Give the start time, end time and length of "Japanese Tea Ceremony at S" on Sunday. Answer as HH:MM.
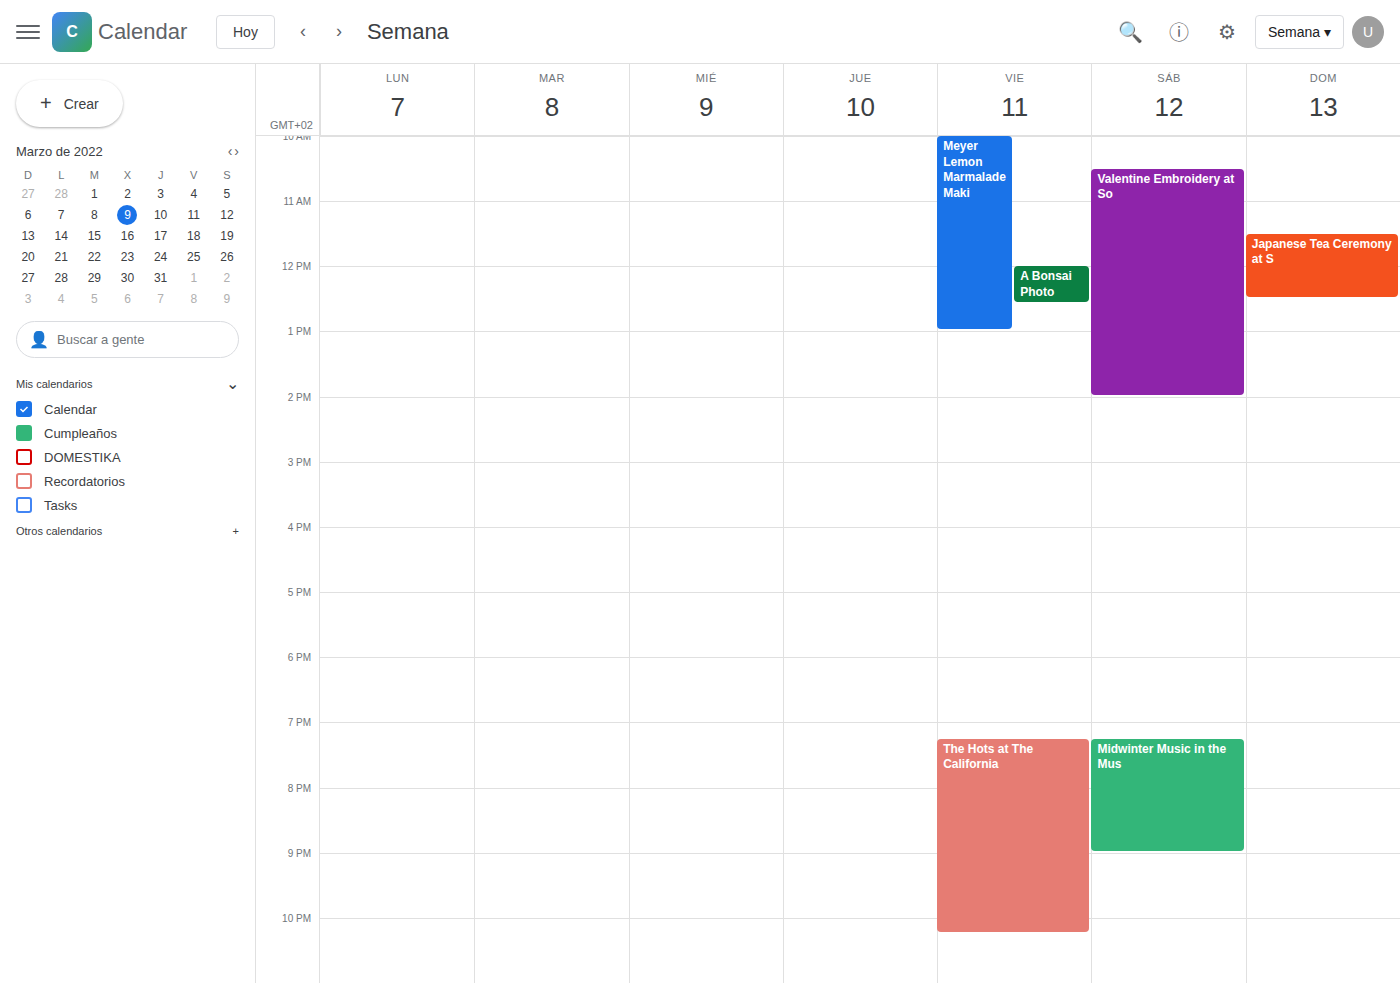
11:30 to 12:30, 1 hour